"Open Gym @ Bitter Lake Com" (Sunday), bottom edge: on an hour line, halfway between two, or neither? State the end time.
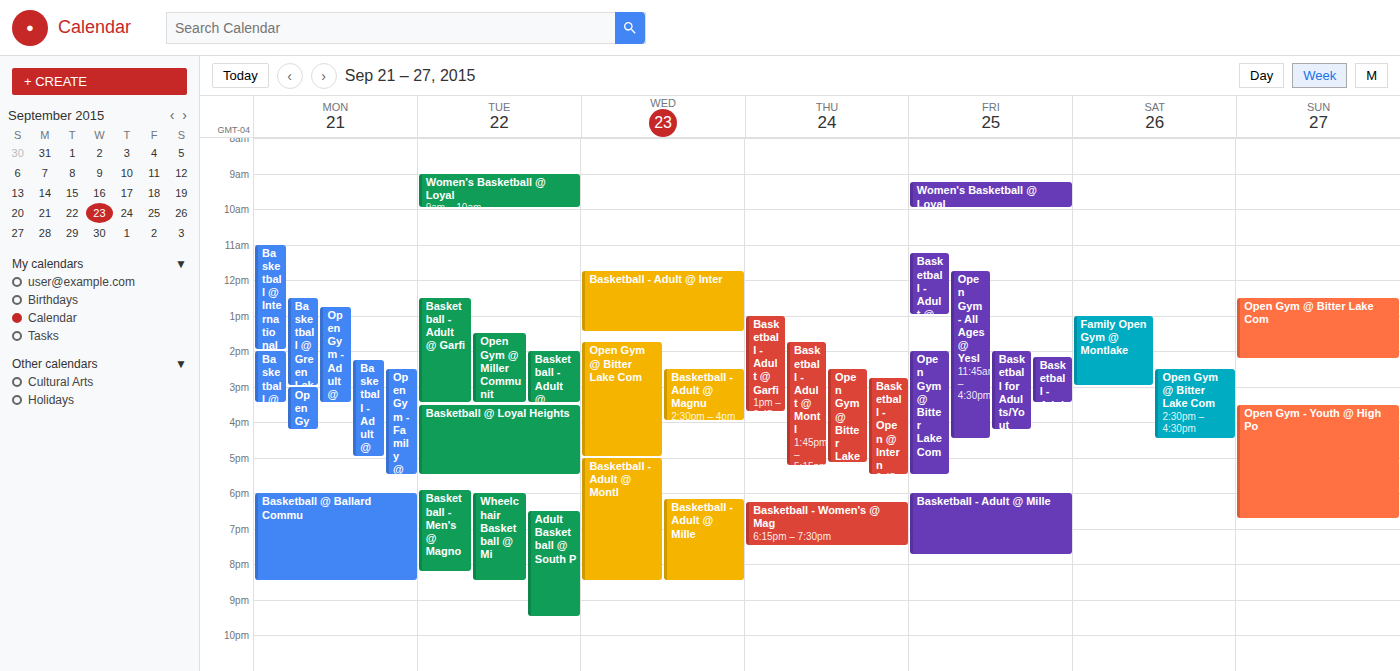
2:15 PM -- neither: a quarter of the way from the 2 PM line to the 3 PM line.